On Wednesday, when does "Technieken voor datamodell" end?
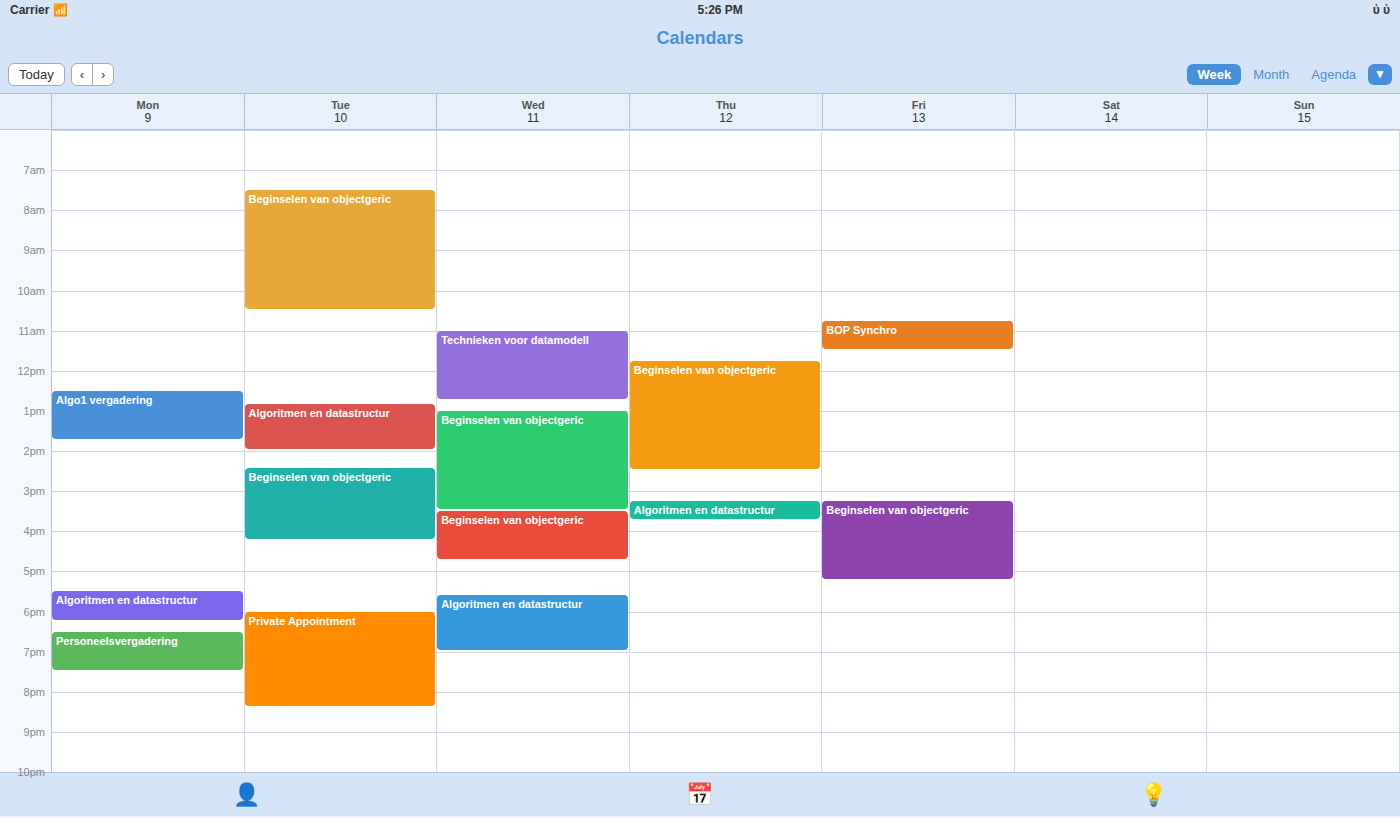
12:45 PM